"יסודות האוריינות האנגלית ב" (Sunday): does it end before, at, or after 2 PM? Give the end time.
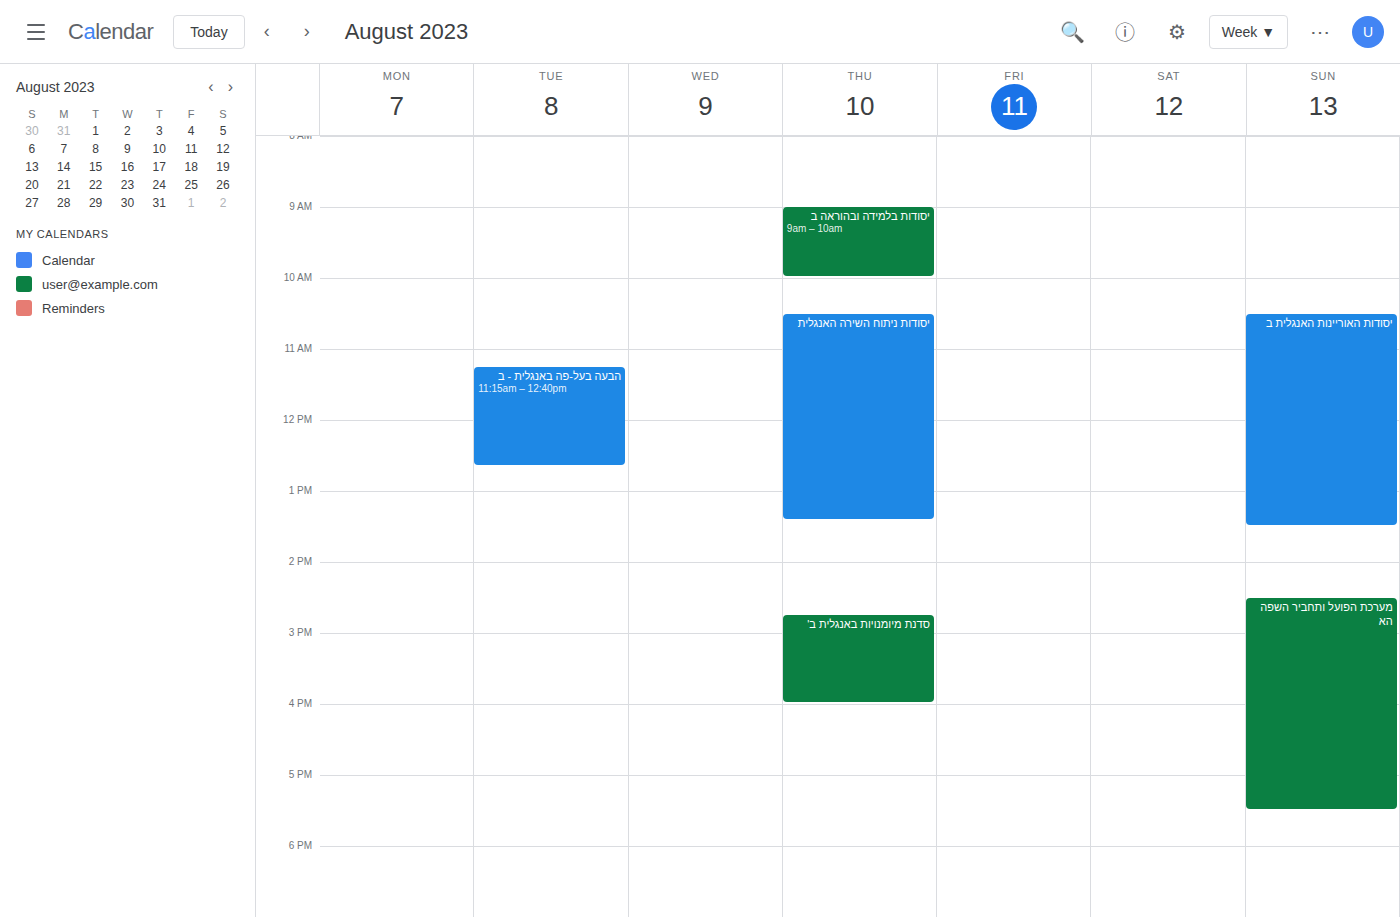
1:30 PM -- before 2 PM, 30 minutes above the 2 PM line.